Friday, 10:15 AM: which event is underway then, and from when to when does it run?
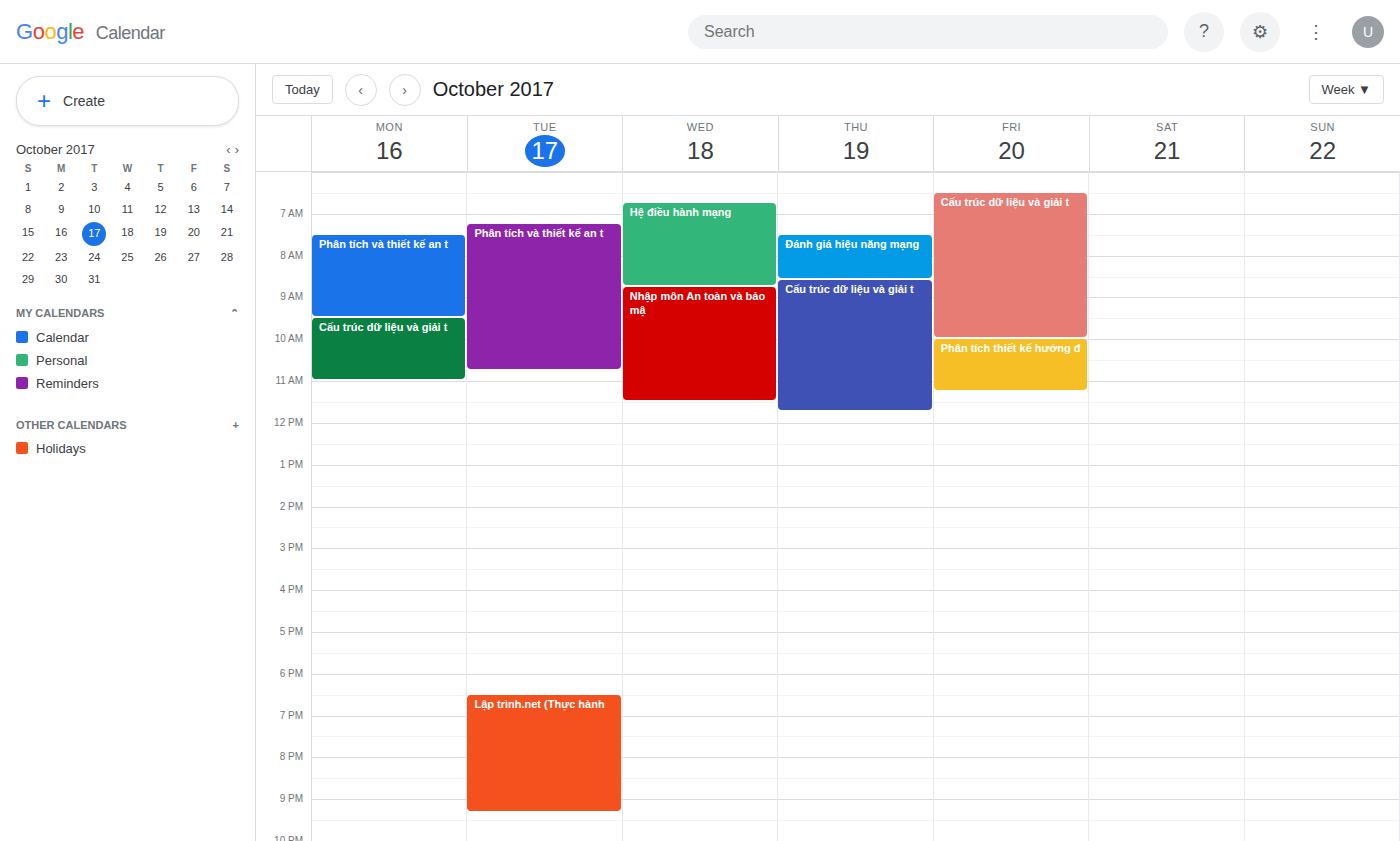
"Phân tích thiết kế hướng đ", 10:00 AM to 11:15 AM